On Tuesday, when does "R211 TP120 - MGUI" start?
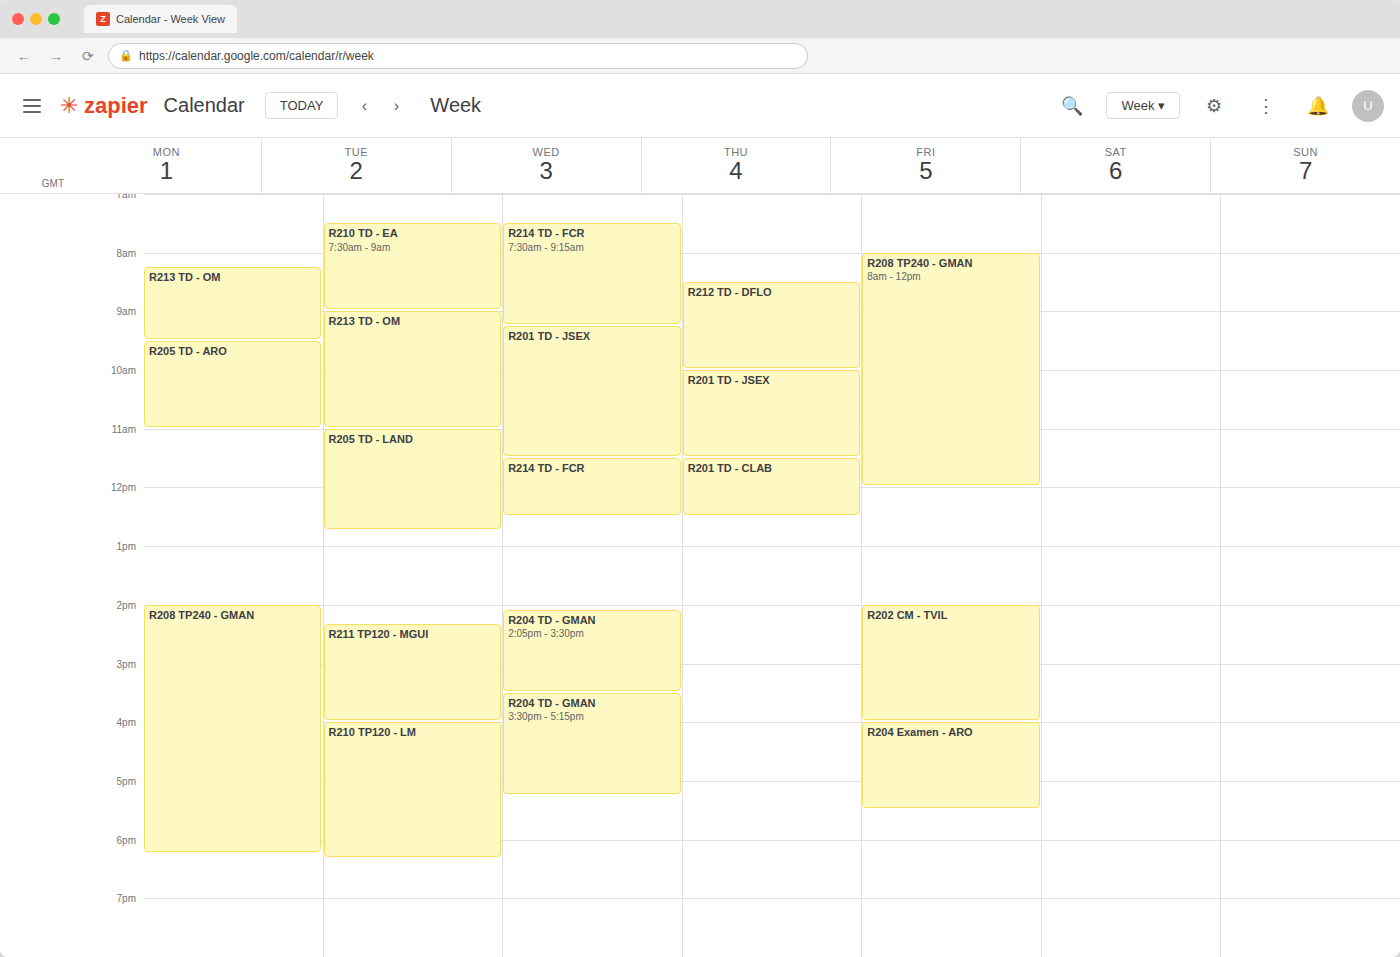
2:20 PM